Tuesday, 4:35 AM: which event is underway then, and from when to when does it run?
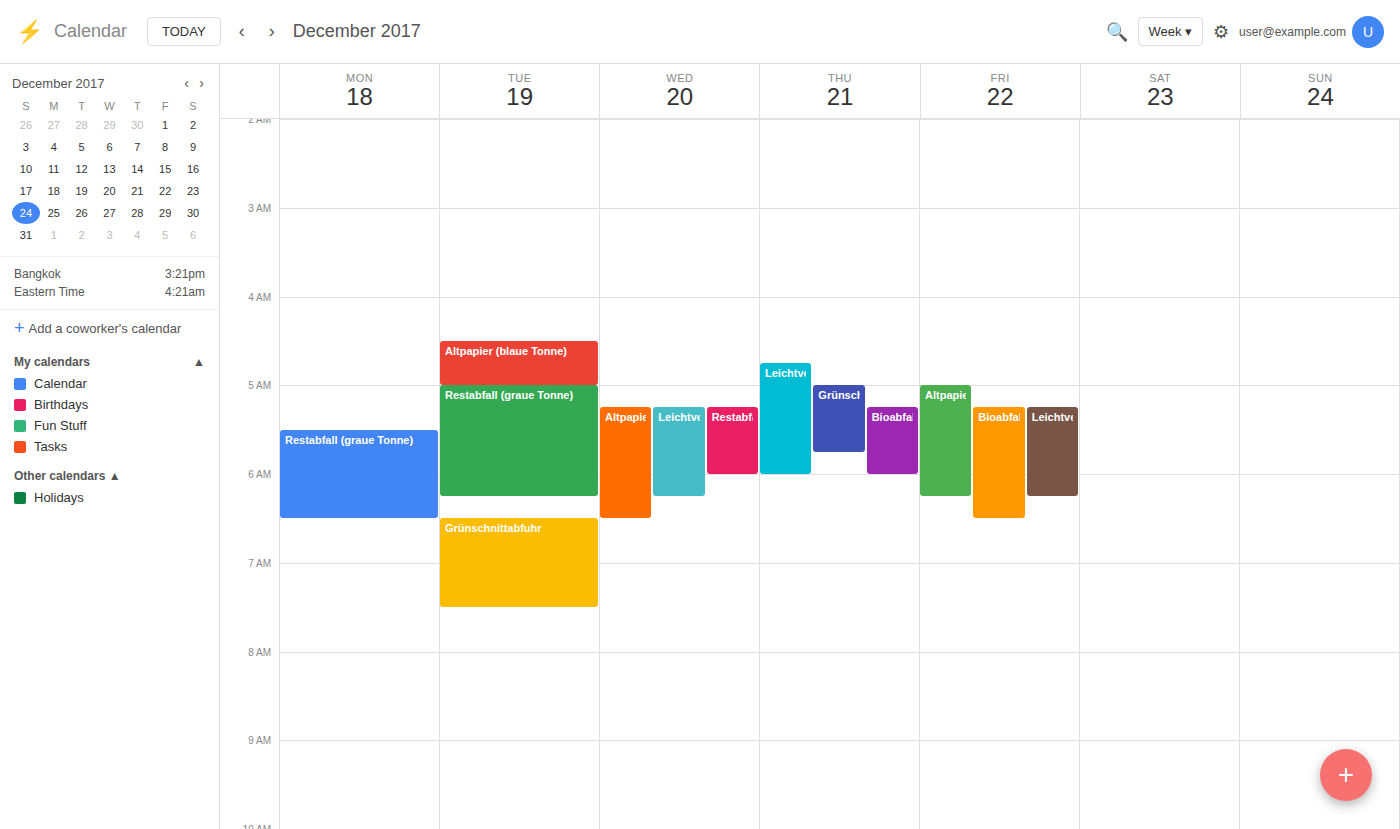
"Altpapier (blaue Tonne)", 4:30 AM to 5:00 AM